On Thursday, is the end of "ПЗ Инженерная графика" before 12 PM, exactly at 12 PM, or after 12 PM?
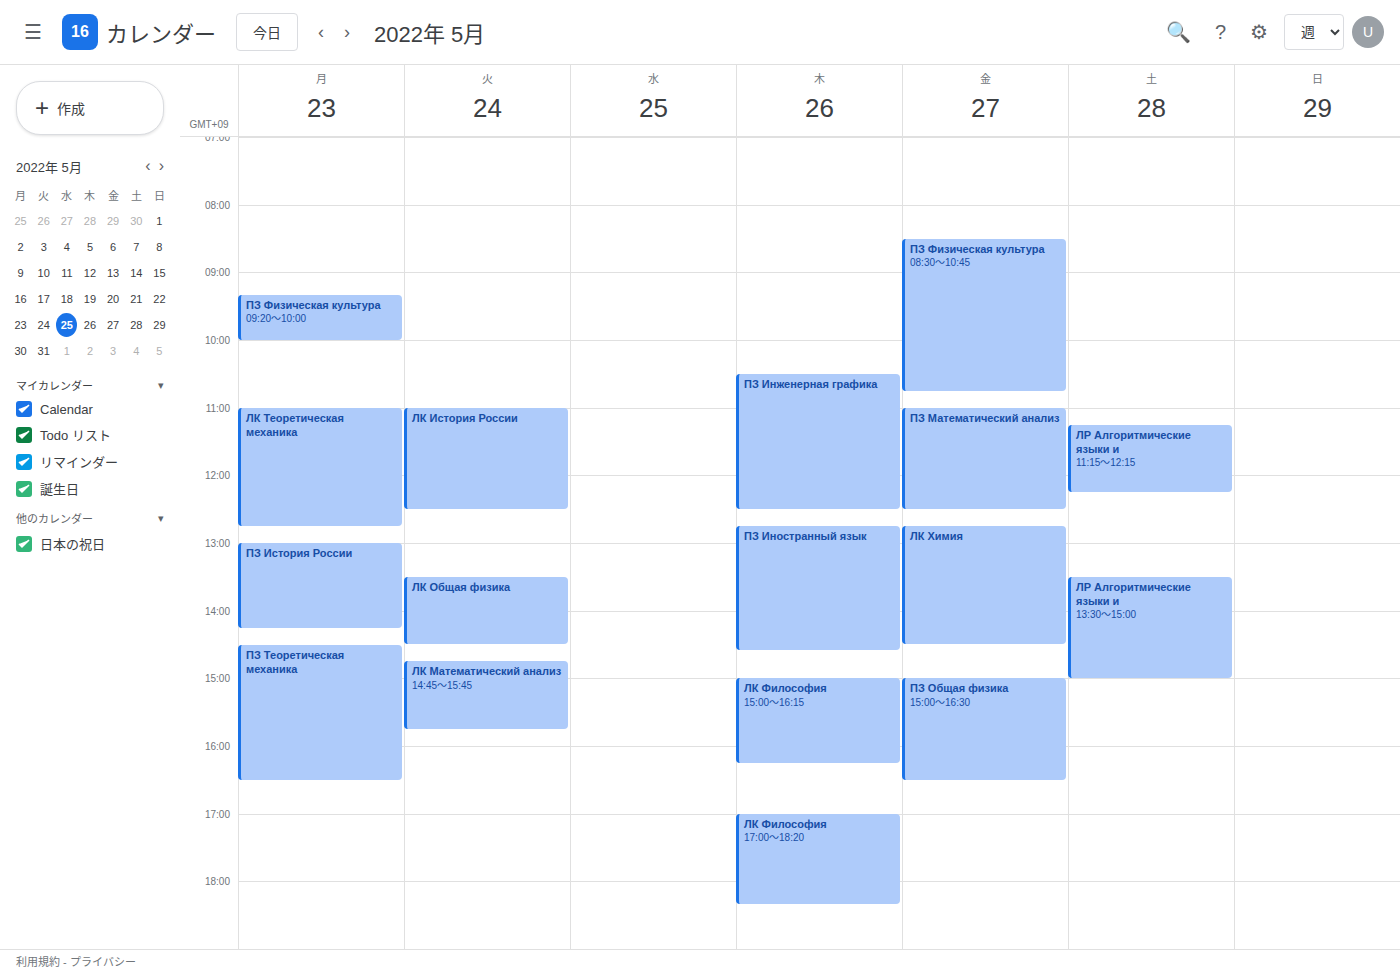
12:30 PM -- after 12 PM, 30 minutes below the 12 PM line.